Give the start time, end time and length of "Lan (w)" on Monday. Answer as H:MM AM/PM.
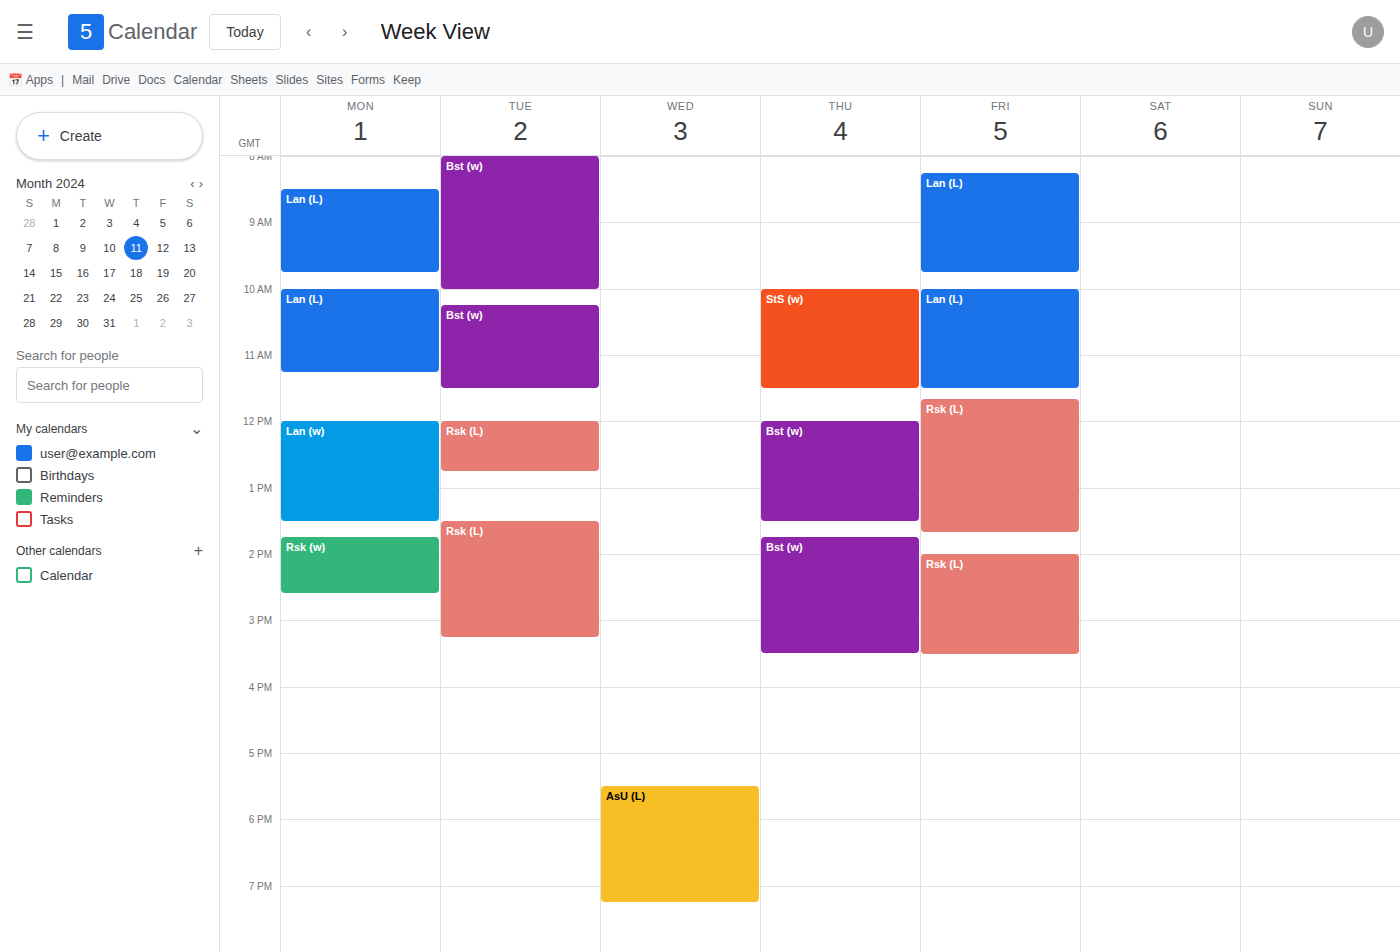
12:00 PM to 1:30 PM, 1 hour 30 minutes